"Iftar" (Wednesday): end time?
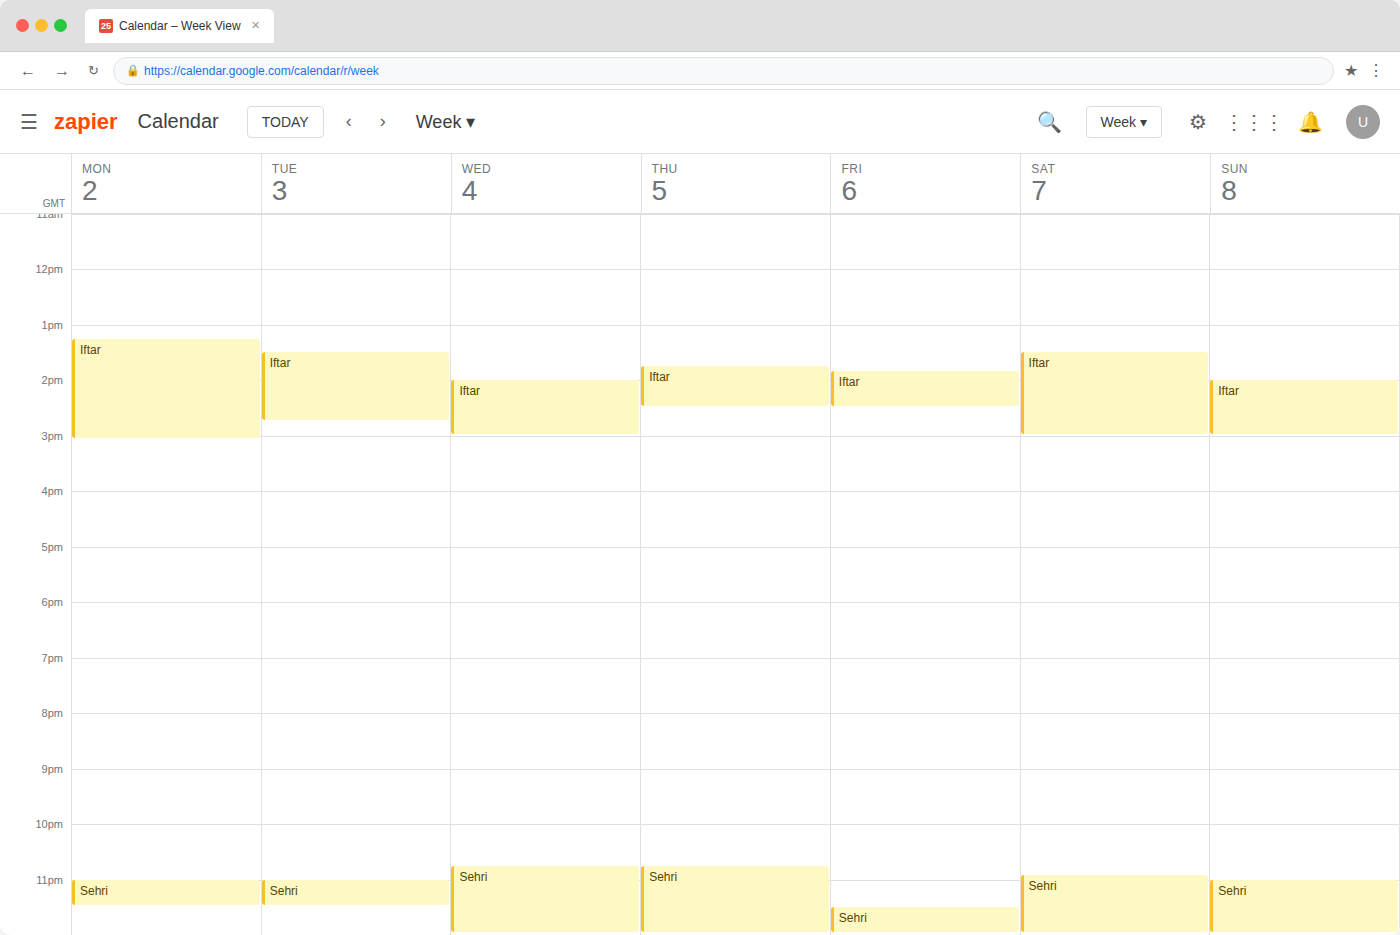
3:00 PM